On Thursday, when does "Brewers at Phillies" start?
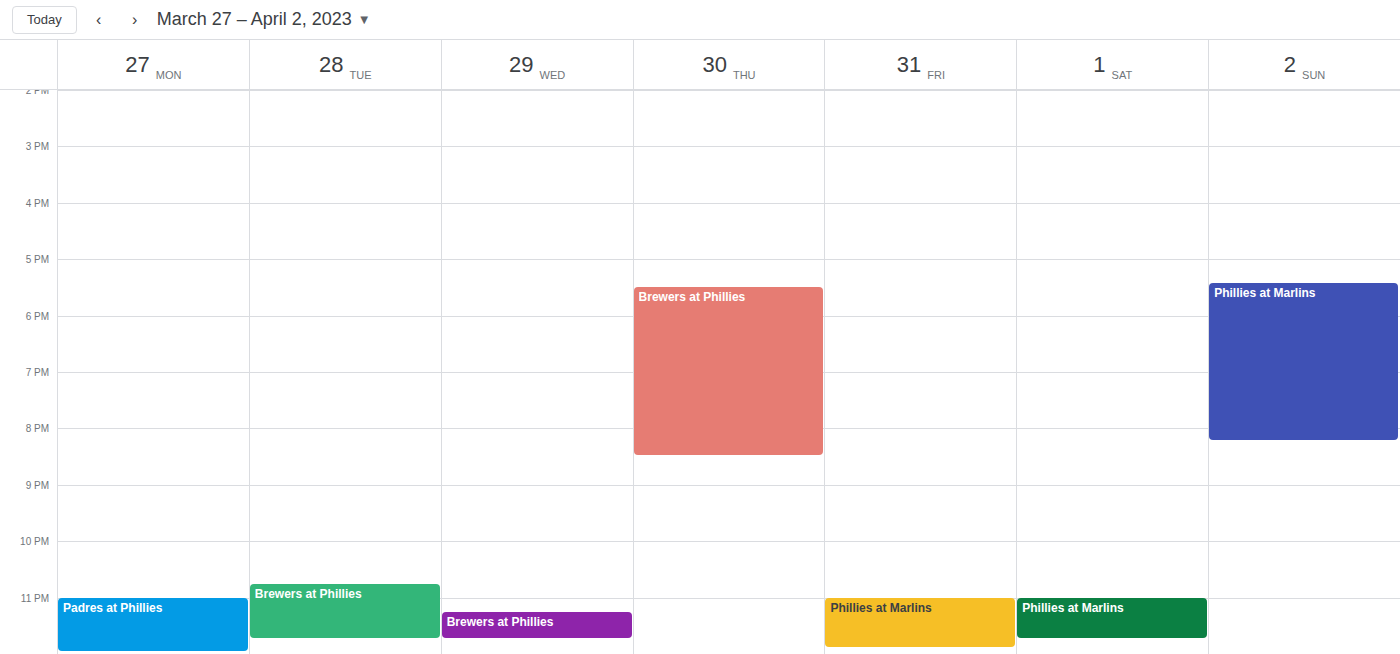
5:30 PM